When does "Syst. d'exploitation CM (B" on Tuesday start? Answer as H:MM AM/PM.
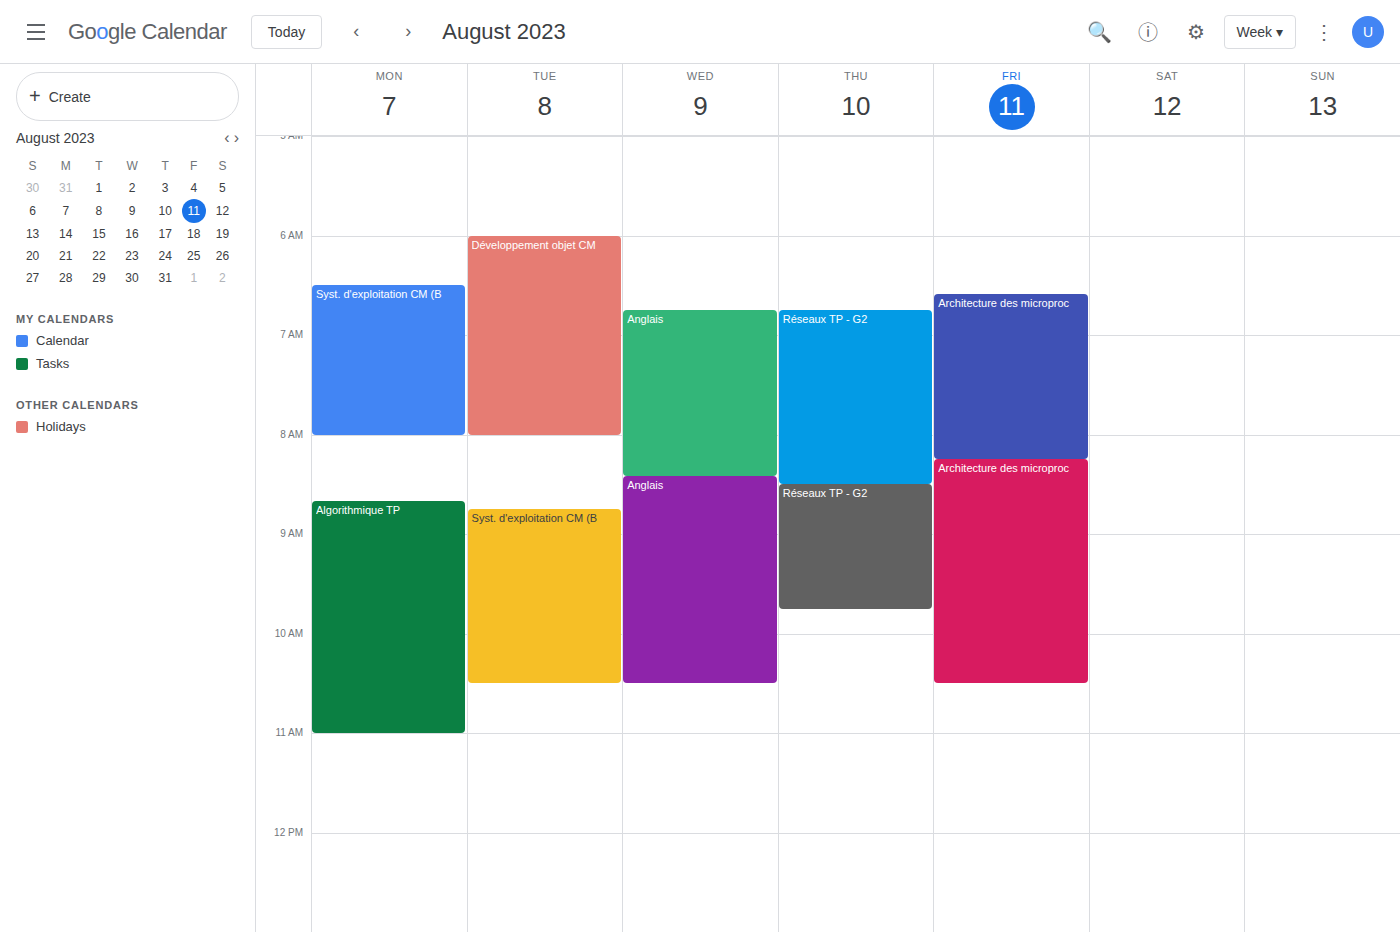
8:45 AM